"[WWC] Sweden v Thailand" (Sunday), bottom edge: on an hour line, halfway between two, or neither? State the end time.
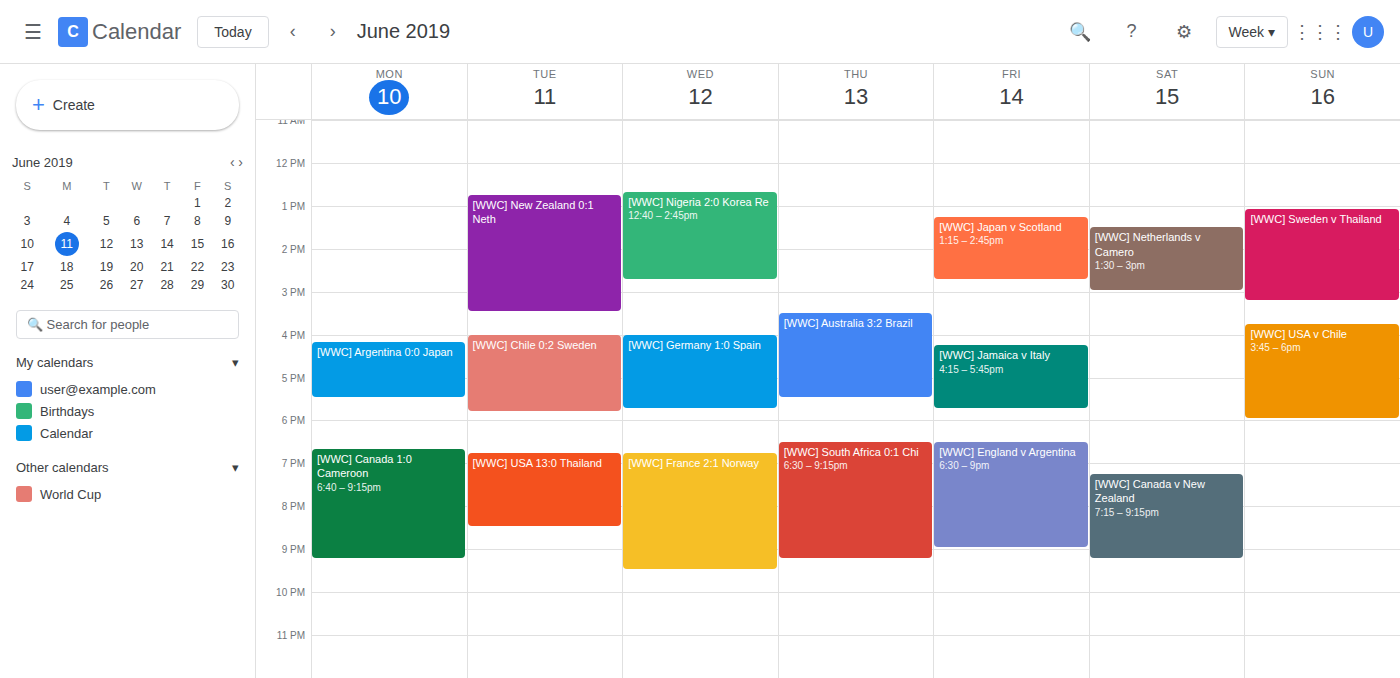
3:15 PM -- neither: a quarter of the way from the 3 PM line to the 4 PM line.